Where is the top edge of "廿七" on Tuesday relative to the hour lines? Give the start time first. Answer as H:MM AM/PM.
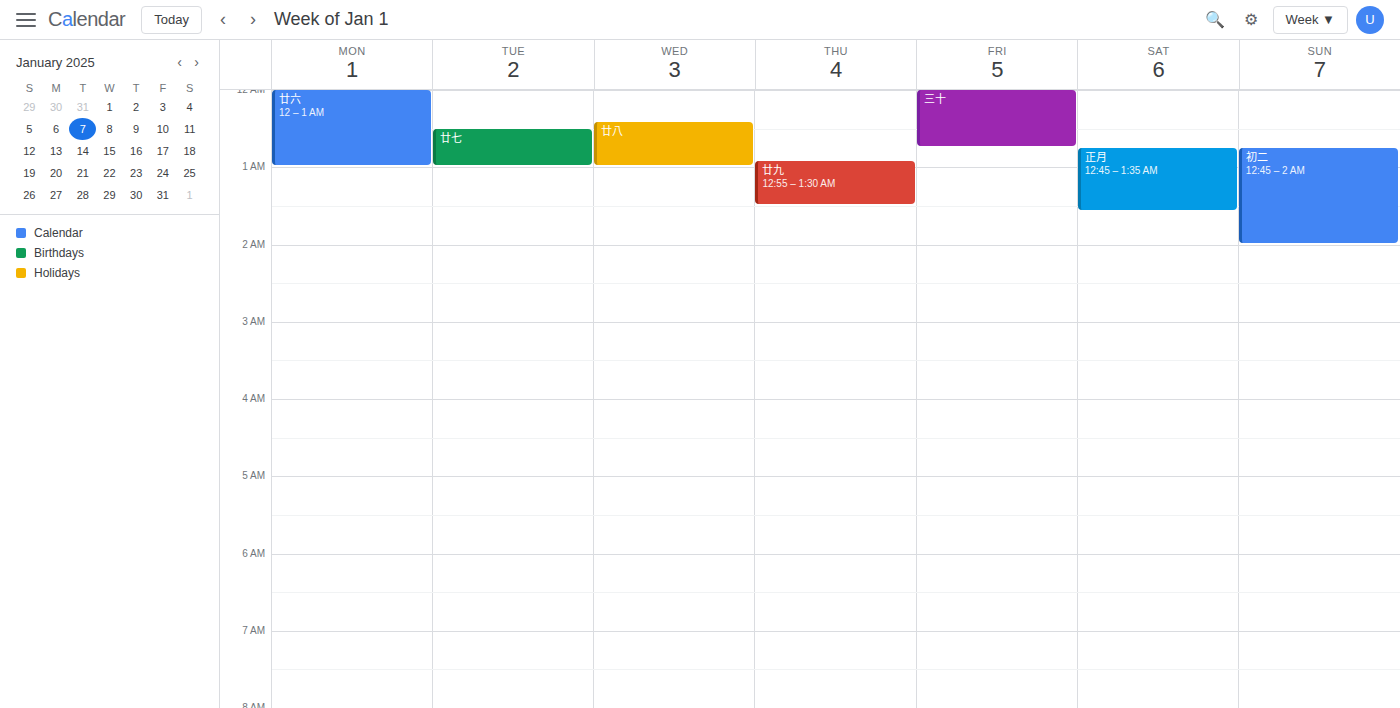
12:30 AM -- halfway between the 12 AM and 1 AM lines.